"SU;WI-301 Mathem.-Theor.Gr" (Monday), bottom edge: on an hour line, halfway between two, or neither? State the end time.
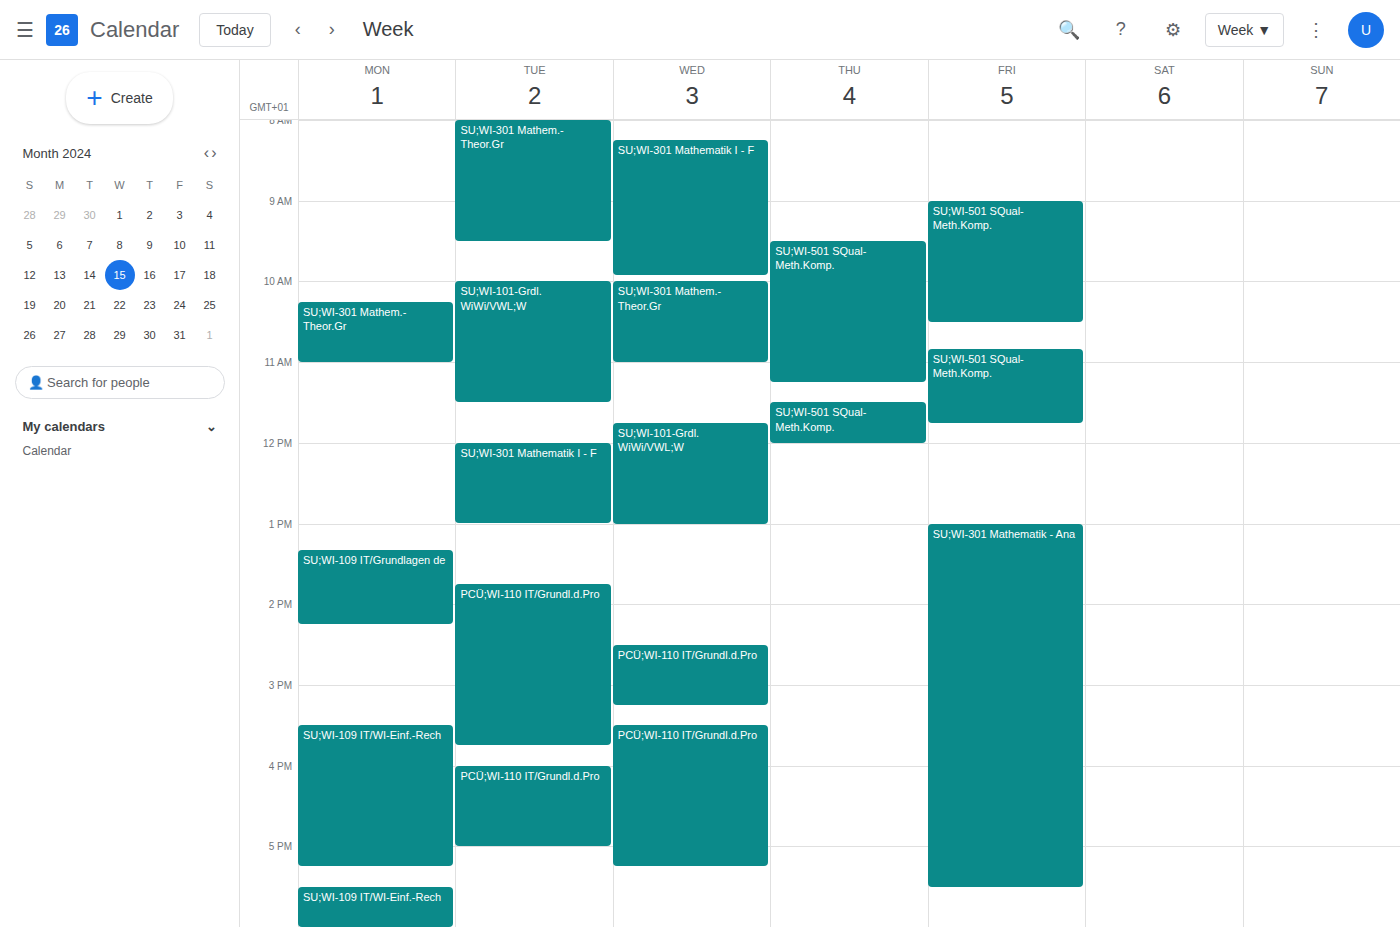
11:00 AM -- exactly on the 11 AM line.